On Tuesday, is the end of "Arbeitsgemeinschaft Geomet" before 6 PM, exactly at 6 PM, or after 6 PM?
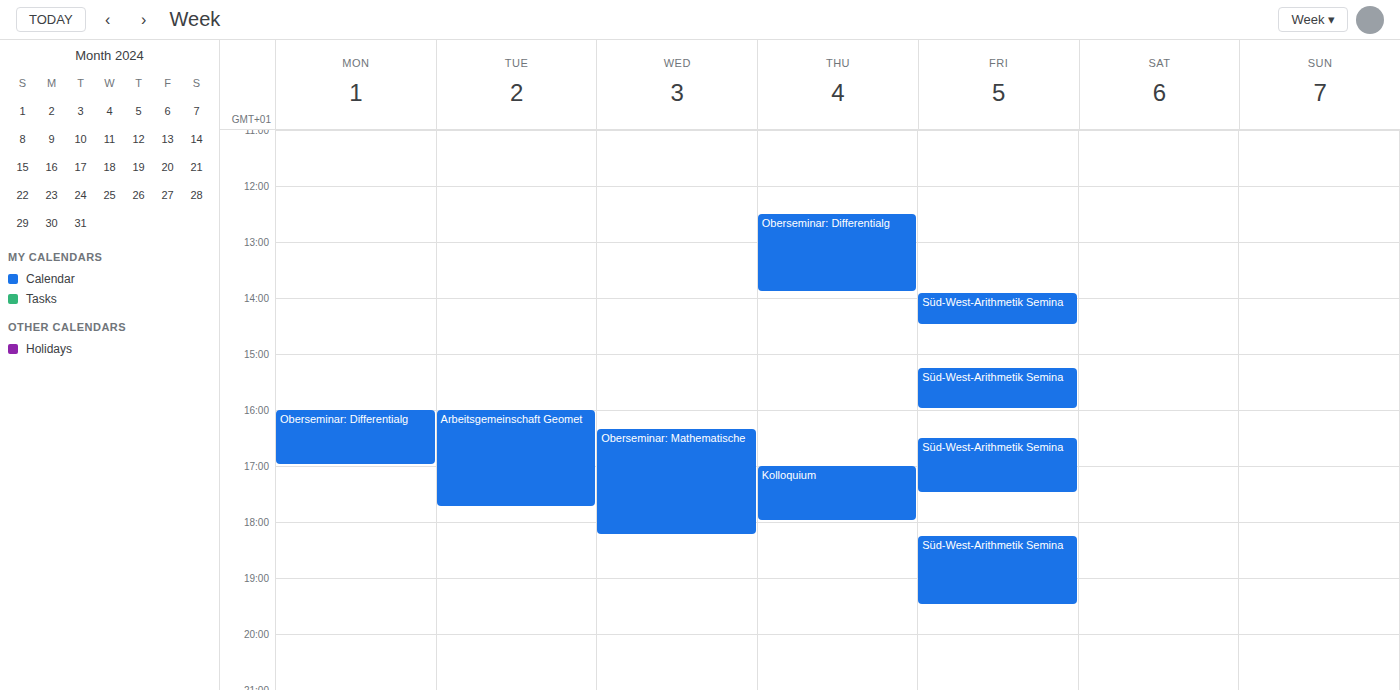
5:45 PM -- before 6 PM, 15 minutes above the 6 PM line.